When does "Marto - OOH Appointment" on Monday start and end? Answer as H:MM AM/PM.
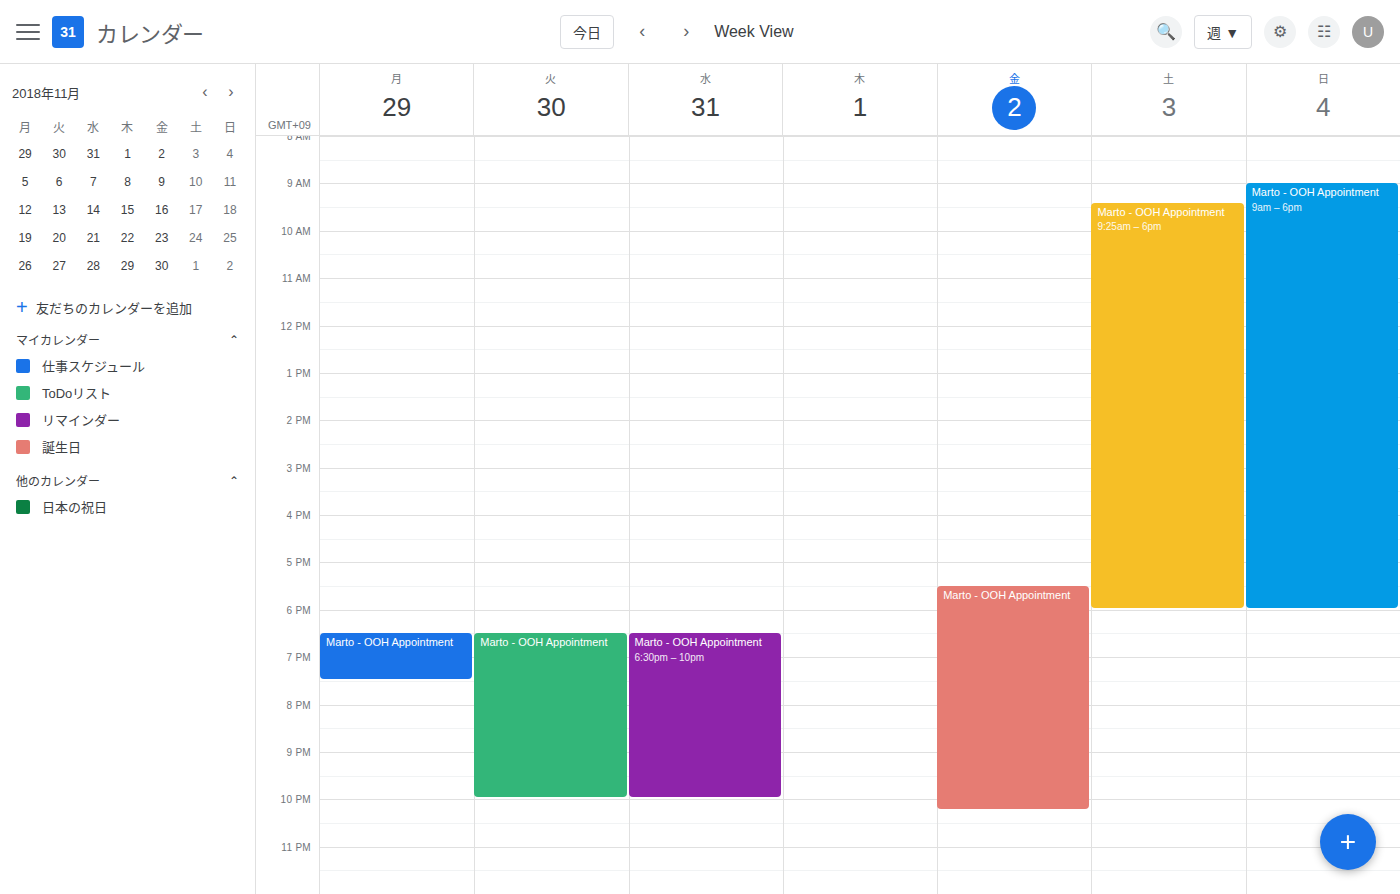
6:30 PM to 7:30 PM